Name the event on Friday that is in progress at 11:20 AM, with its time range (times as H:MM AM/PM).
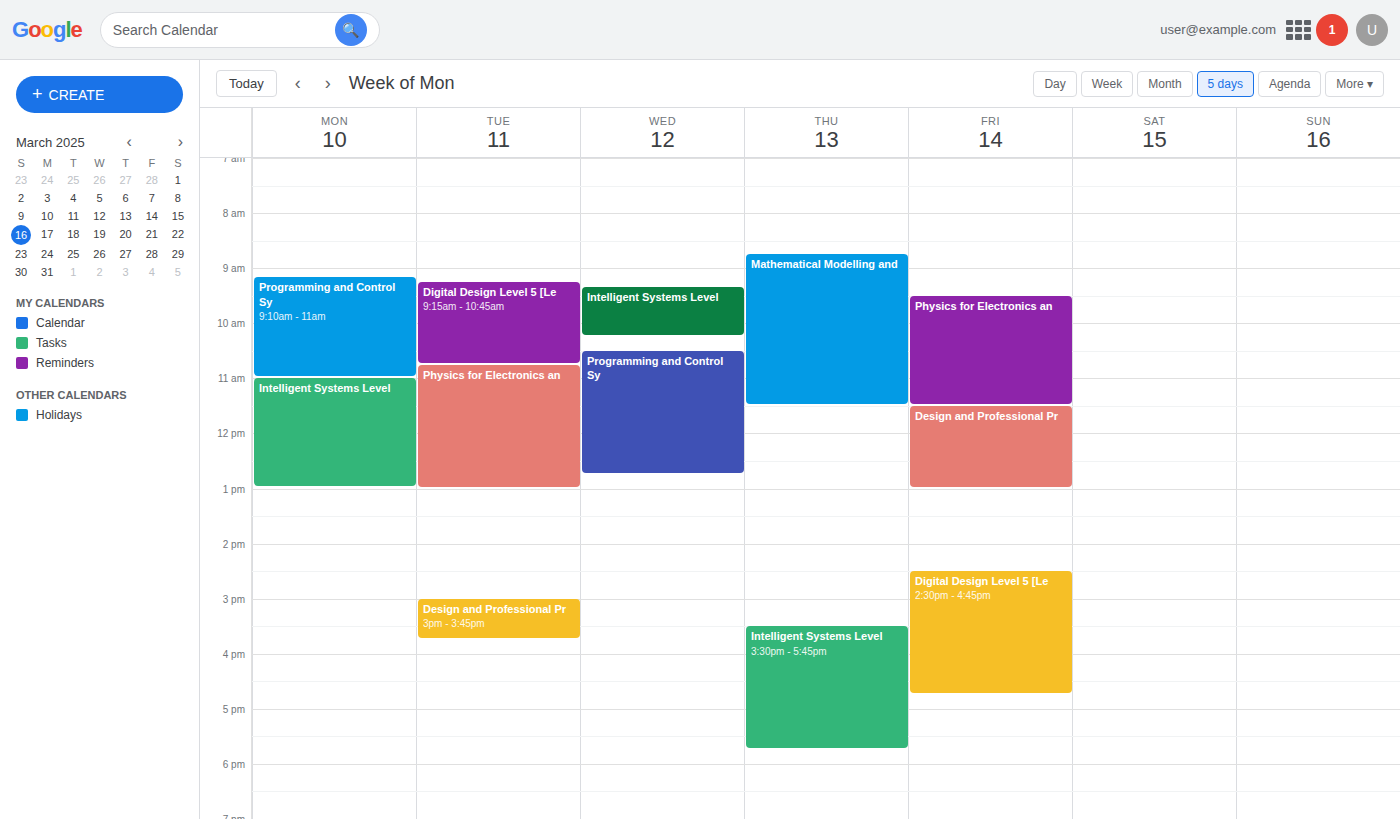
"Physics for Electronics an", 9:30 AM to 11:30 AM